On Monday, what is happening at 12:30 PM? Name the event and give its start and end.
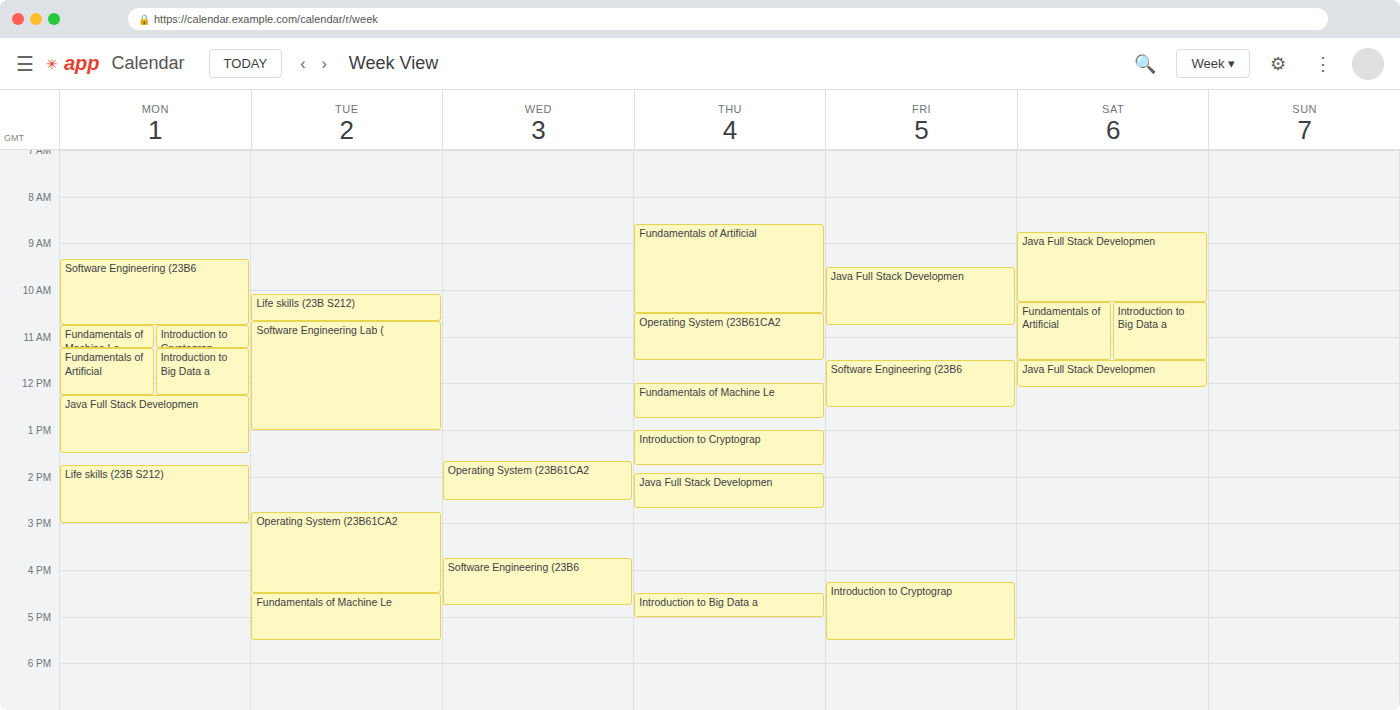
"Java Full Stack Developmen", 12:15 PM to 1:30 PM